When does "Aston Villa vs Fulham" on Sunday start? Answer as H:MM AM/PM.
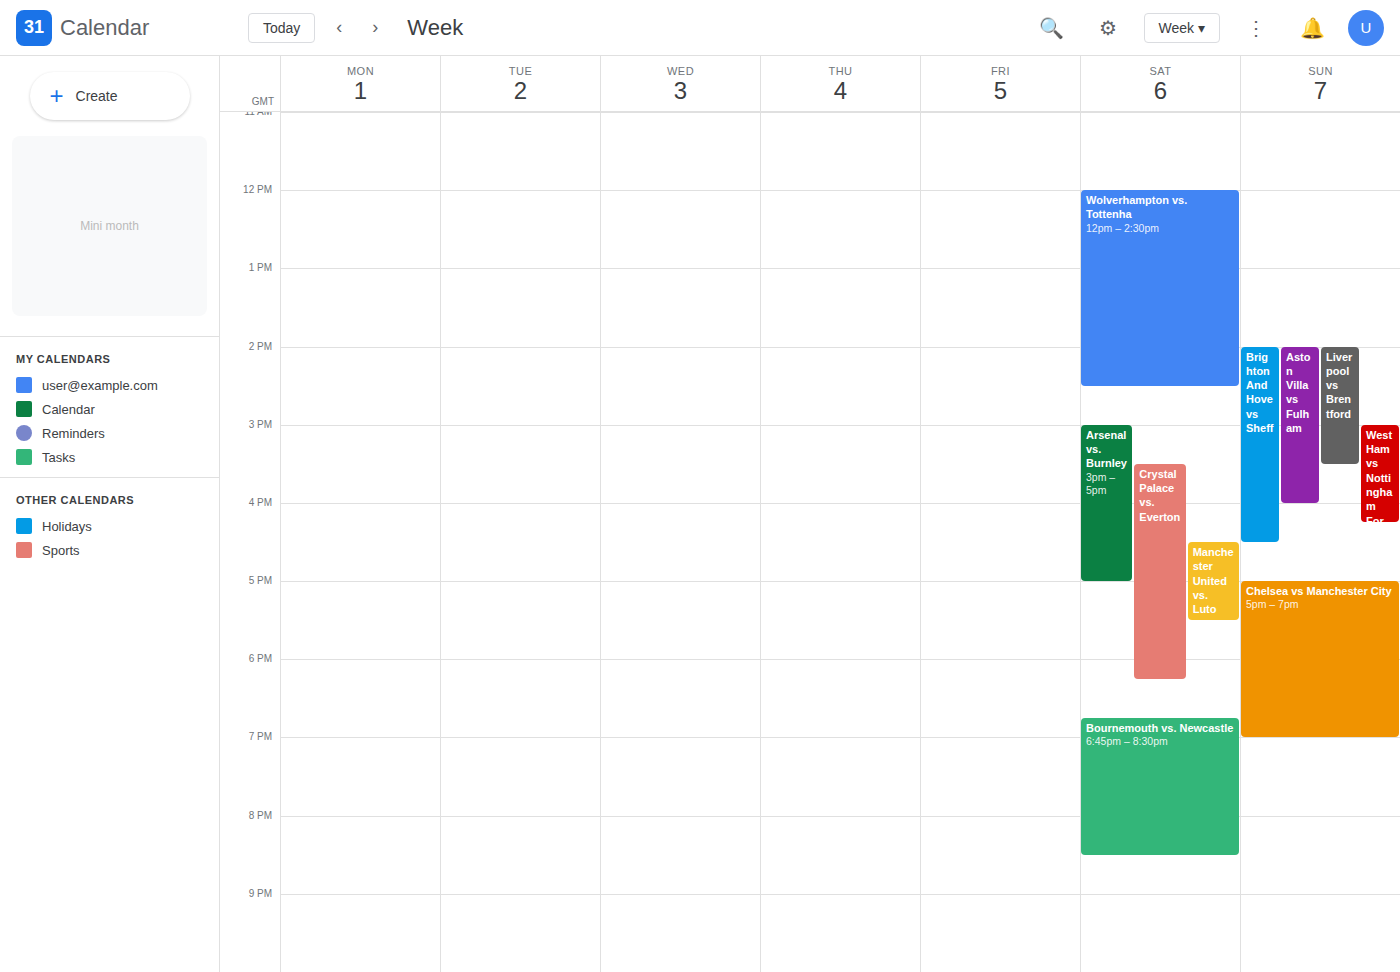
2:00 PM